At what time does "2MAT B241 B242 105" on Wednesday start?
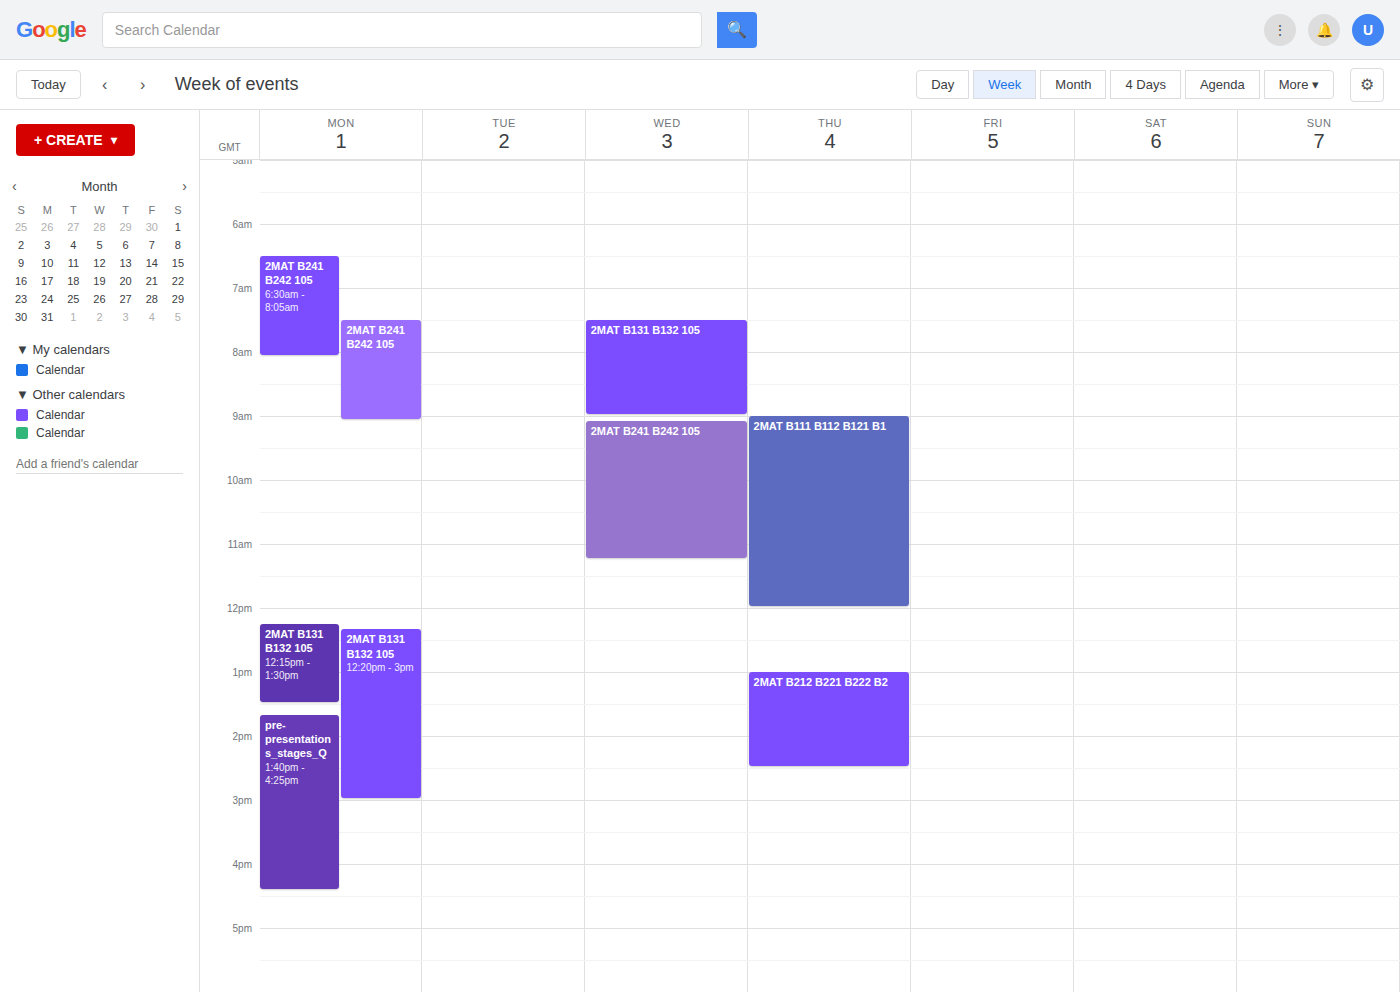
9:05 AM